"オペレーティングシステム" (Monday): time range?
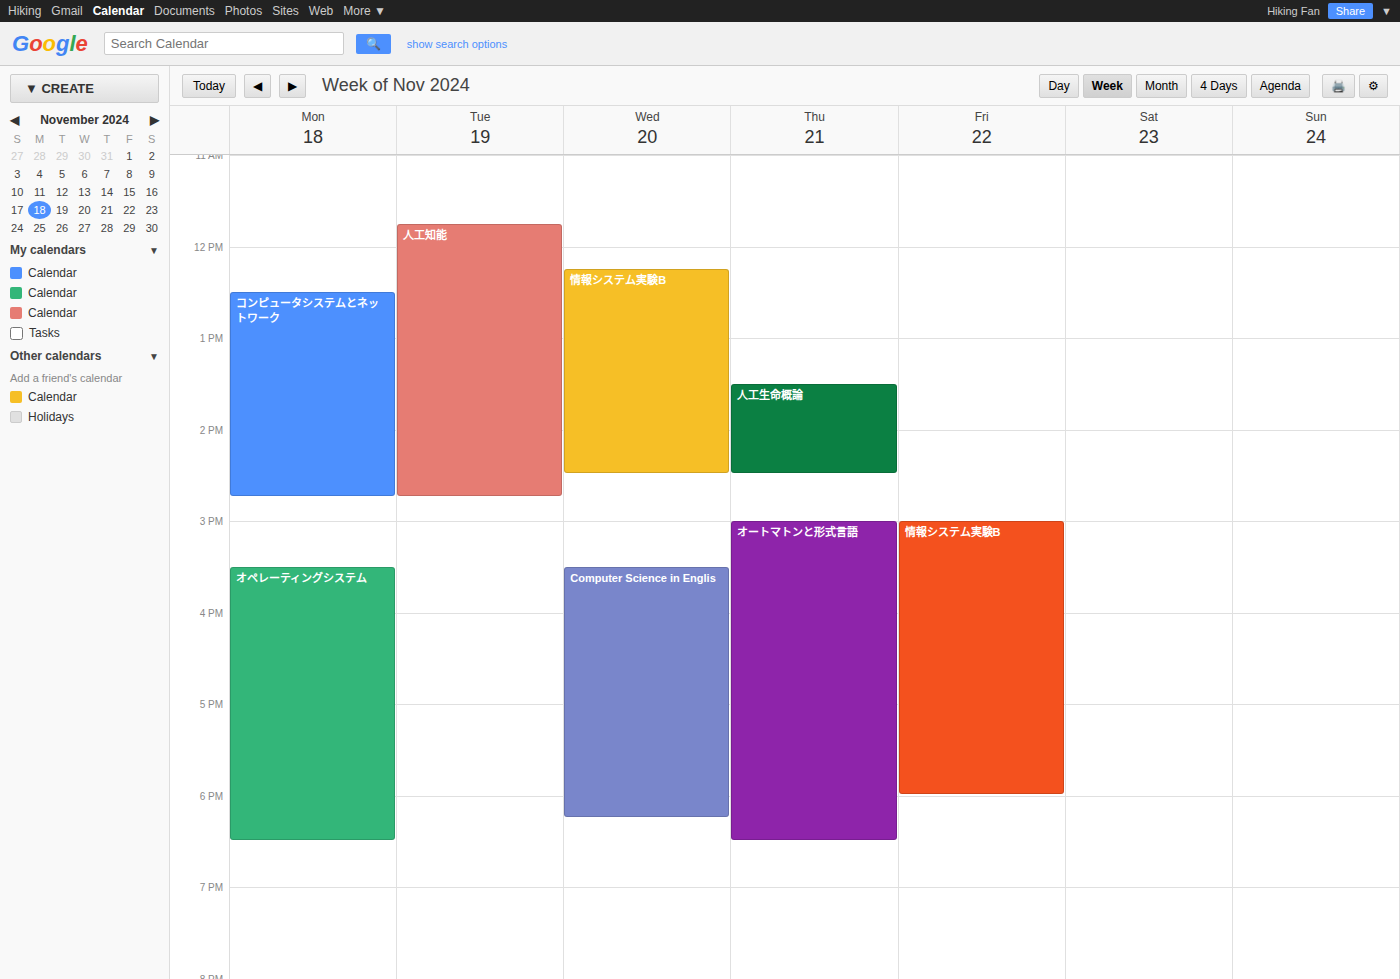
3:30 PM to 6:30 PM